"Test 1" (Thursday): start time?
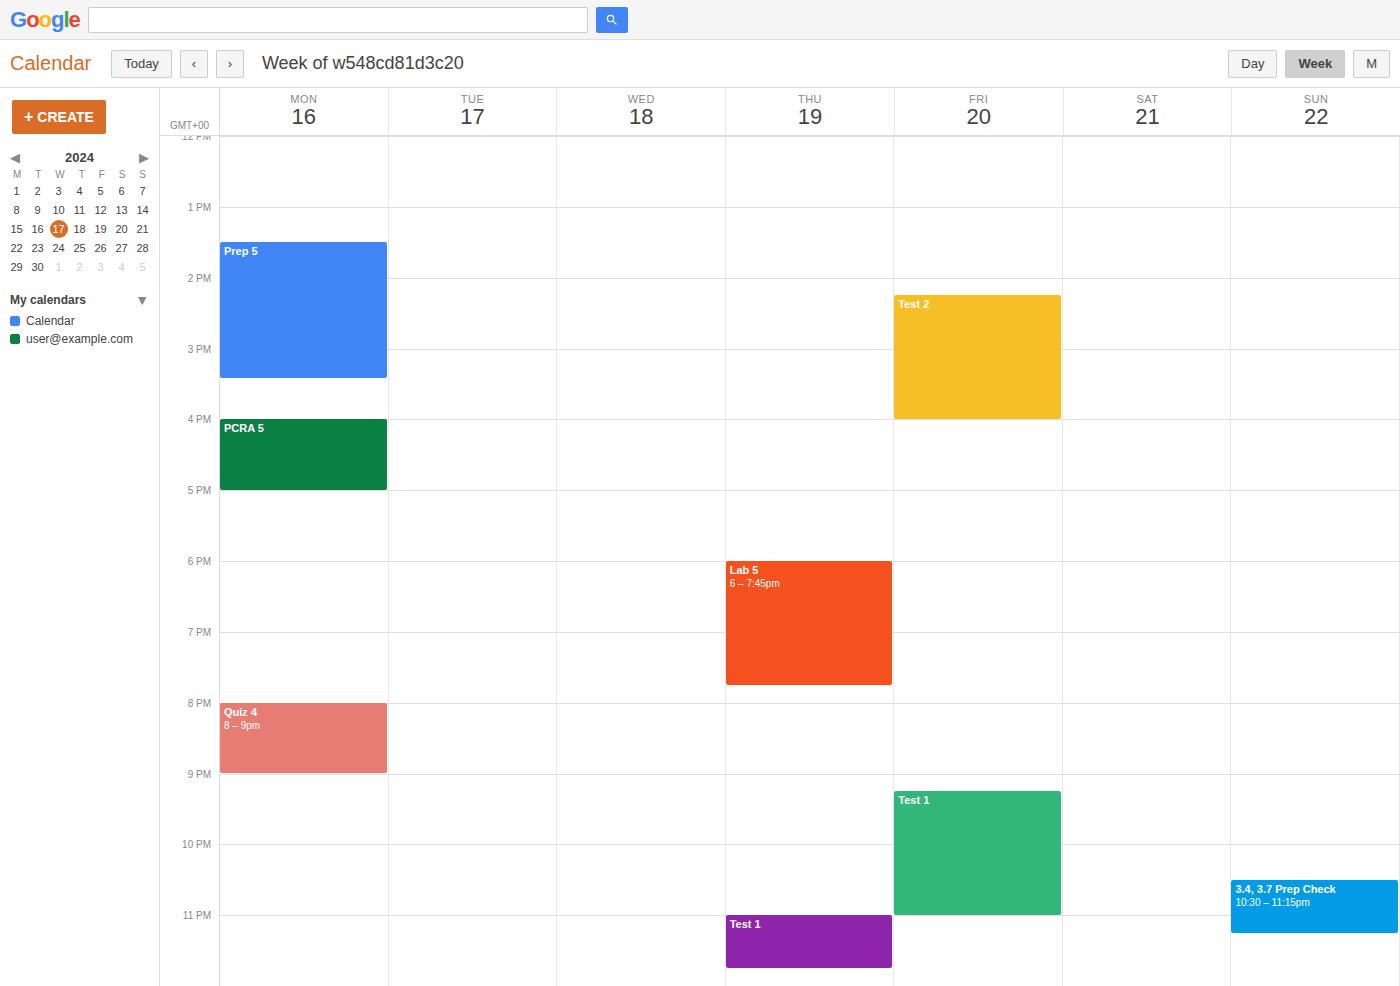
11:00 PM